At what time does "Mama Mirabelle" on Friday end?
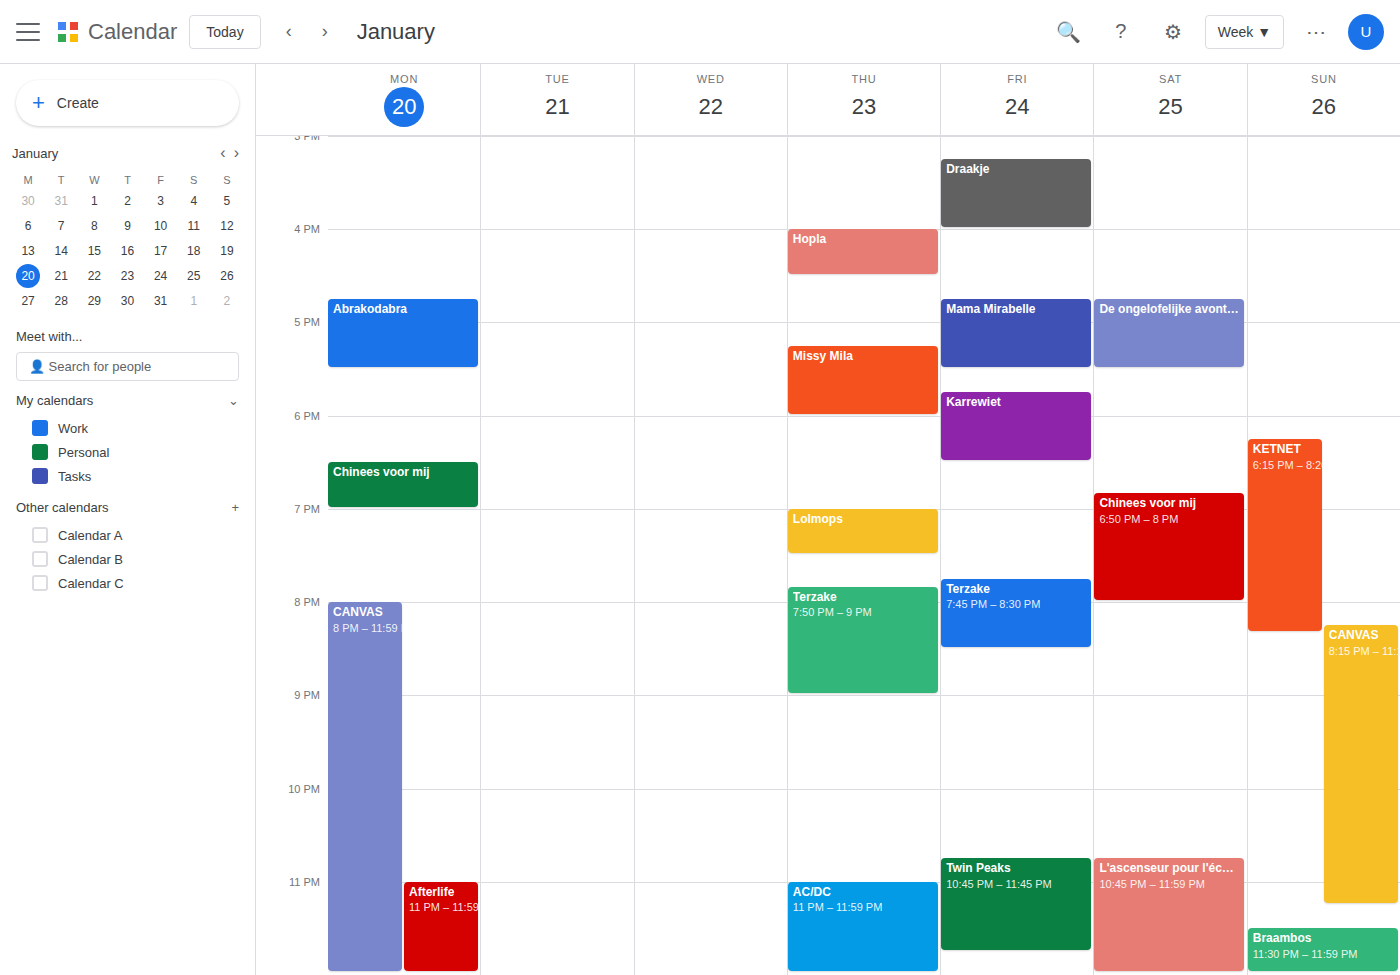
5:30 PM